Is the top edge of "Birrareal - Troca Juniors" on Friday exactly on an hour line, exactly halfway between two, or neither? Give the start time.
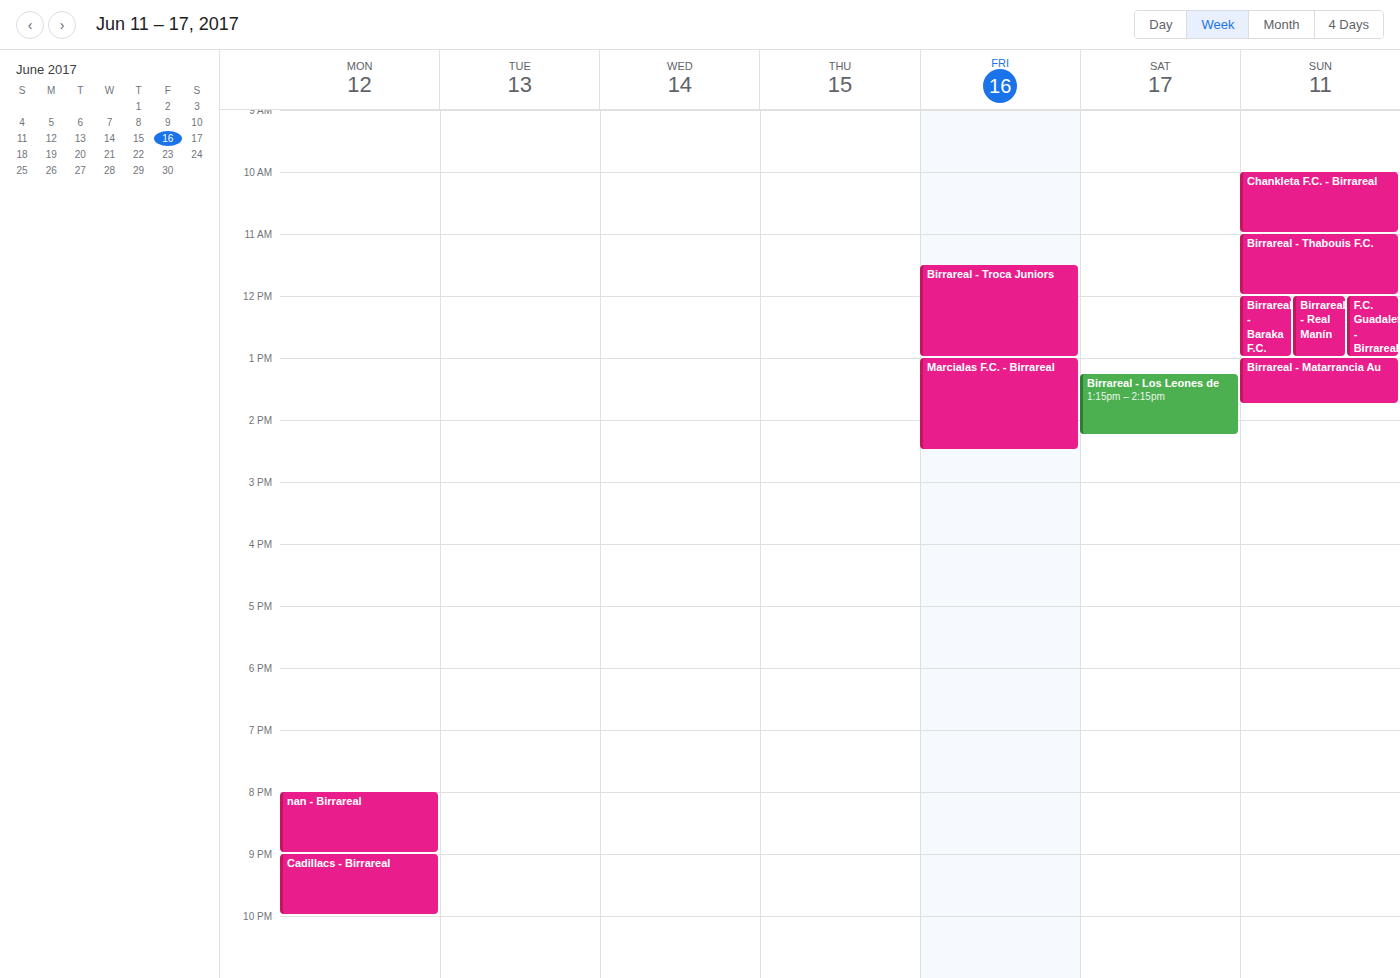
11:30 AM -- halfway between the 11 AM and 12 PM lines.